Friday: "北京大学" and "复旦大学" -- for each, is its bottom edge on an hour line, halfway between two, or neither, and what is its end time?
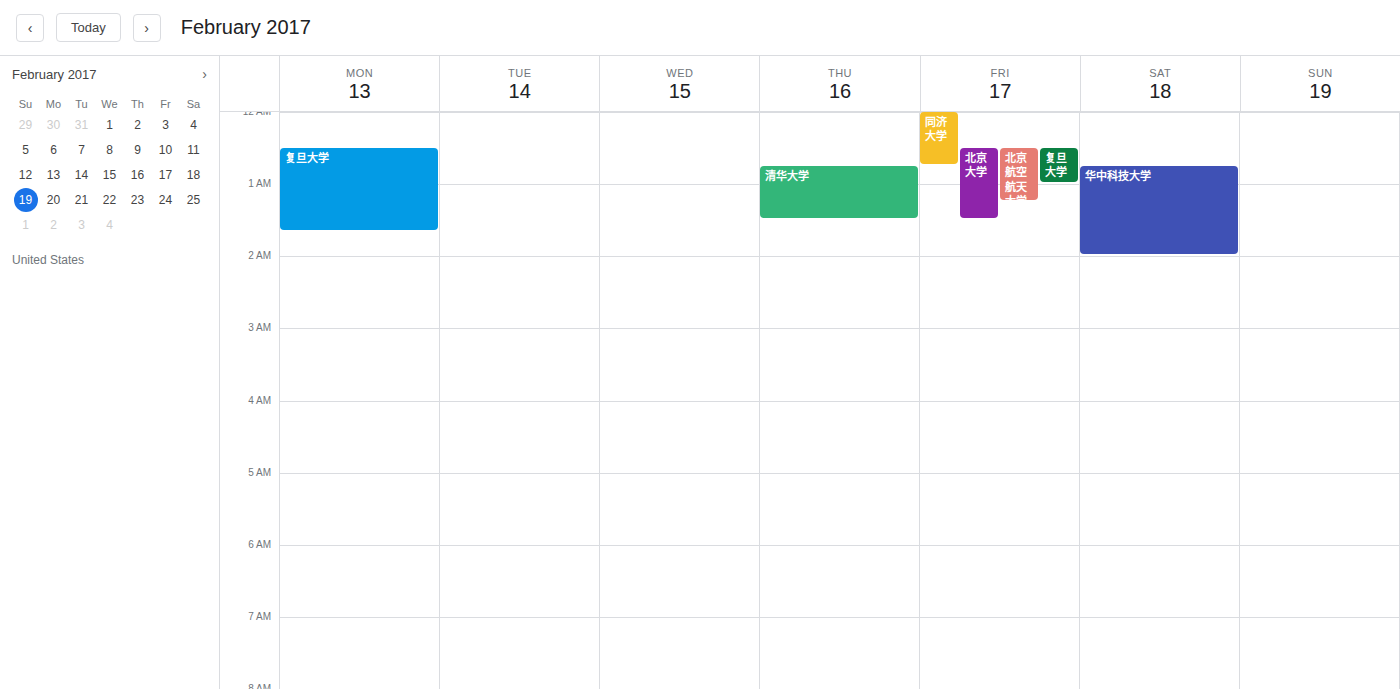
"北京大学": 1:30 AM, halfway between the 1 AM and 2 AM lines. "复旦大学": 1:00 AM, exactly on the 1 AM line.